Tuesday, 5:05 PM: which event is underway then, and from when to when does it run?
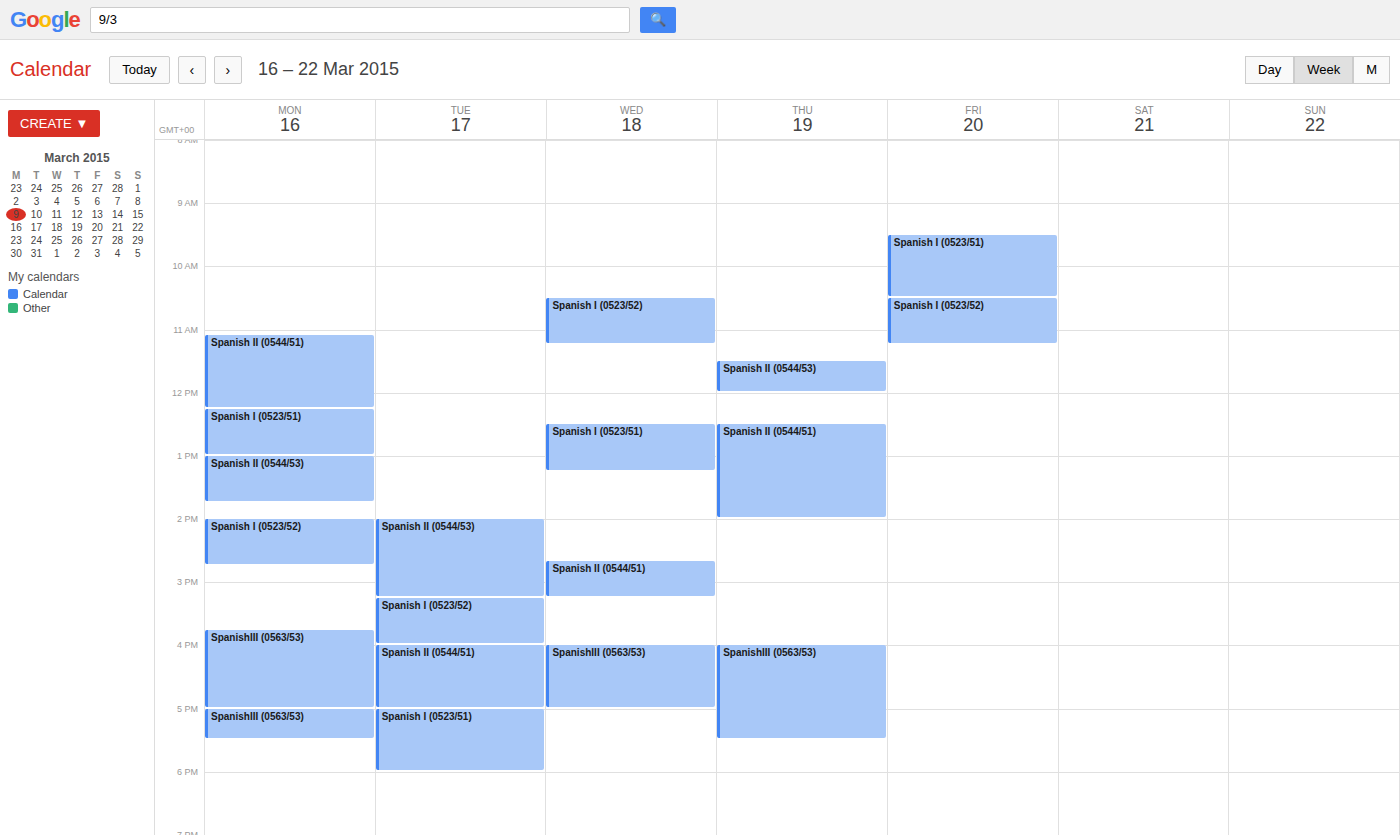
"Spanish I (0523/51)", 5:00 PM to 6:00 PM